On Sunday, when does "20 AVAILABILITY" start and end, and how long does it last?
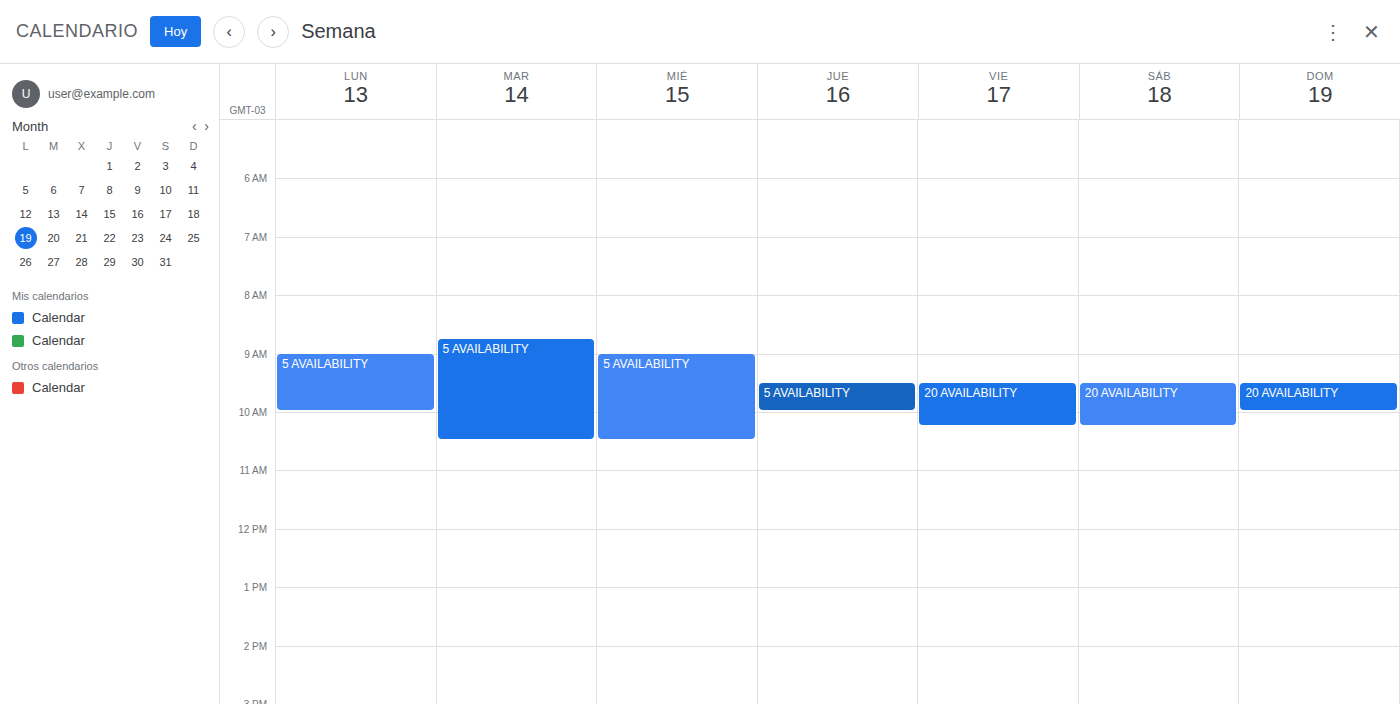
9:30 AM to 10:00 AM, 30 minutes